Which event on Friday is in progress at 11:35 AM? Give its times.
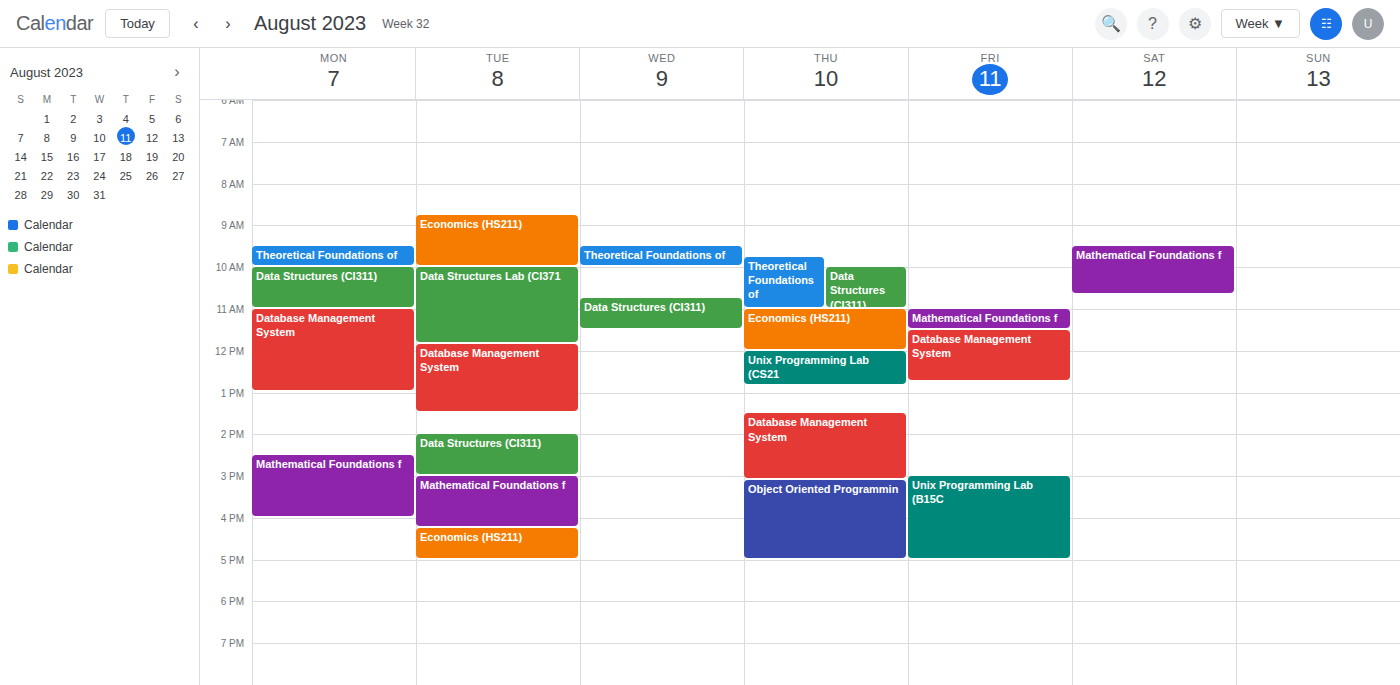
"Database Management System", 11:30 AM to 12:45 PM